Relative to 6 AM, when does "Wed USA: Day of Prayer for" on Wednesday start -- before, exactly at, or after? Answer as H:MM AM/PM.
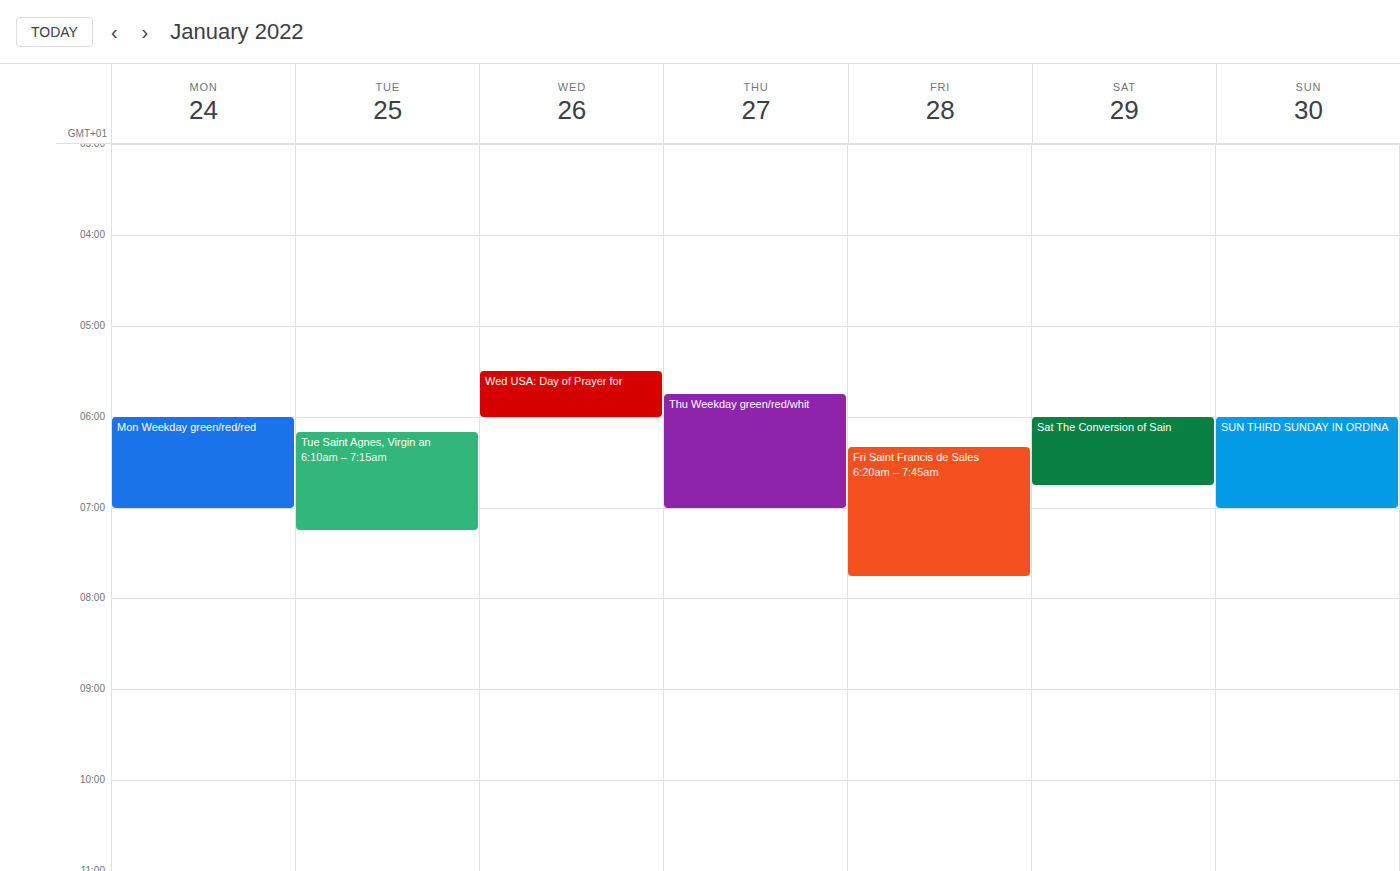
5:30 AM -- before 6 AM, 30 minutes above the 6 AM line.